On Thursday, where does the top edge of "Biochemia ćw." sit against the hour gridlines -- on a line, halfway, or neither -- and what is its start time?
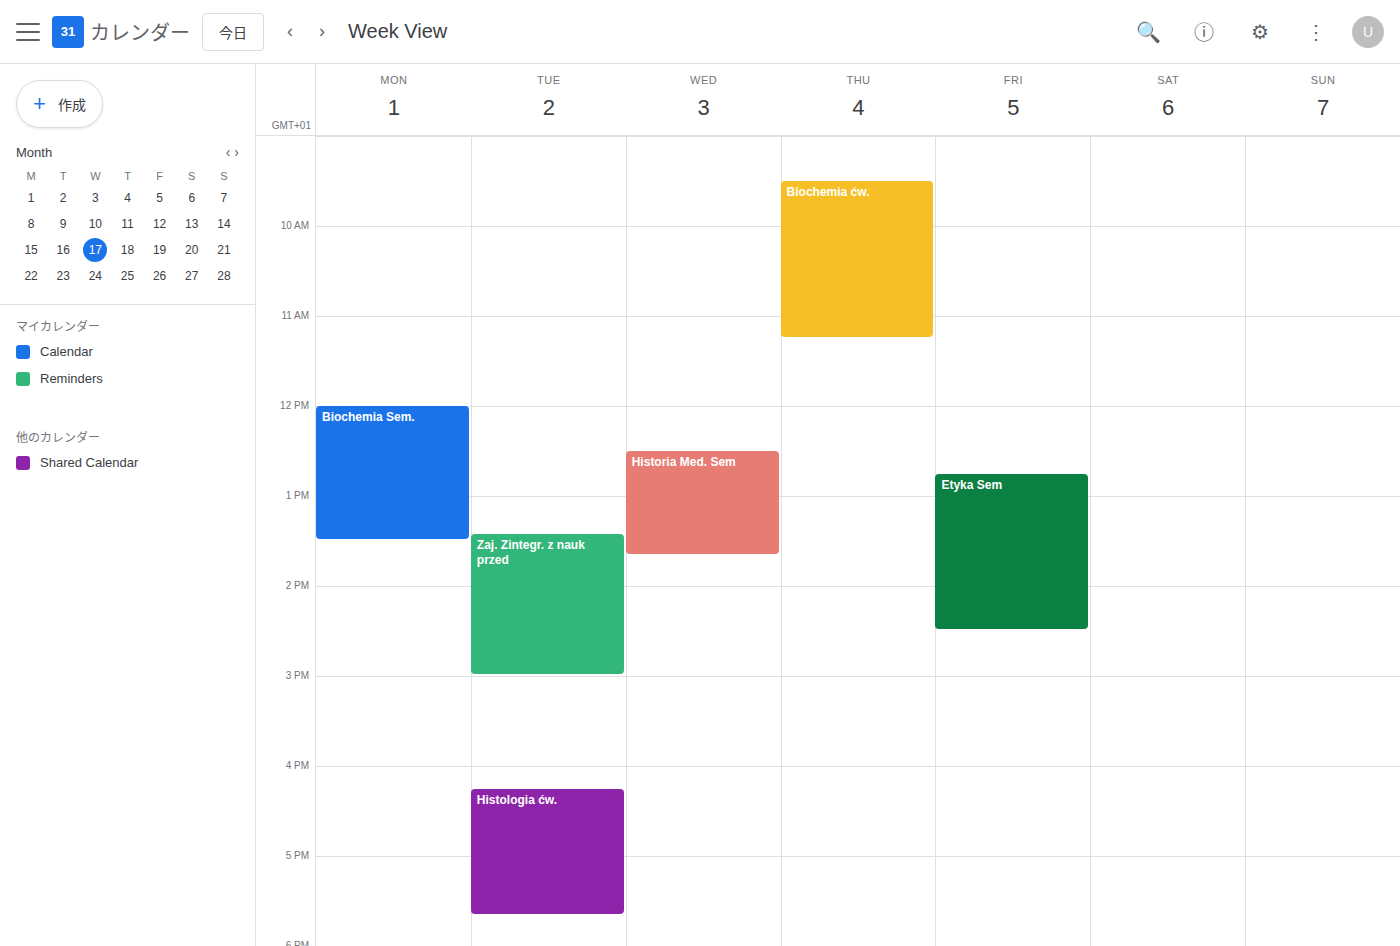
9:30 AM -- halfway between the 9 AM and 10 AM lines.